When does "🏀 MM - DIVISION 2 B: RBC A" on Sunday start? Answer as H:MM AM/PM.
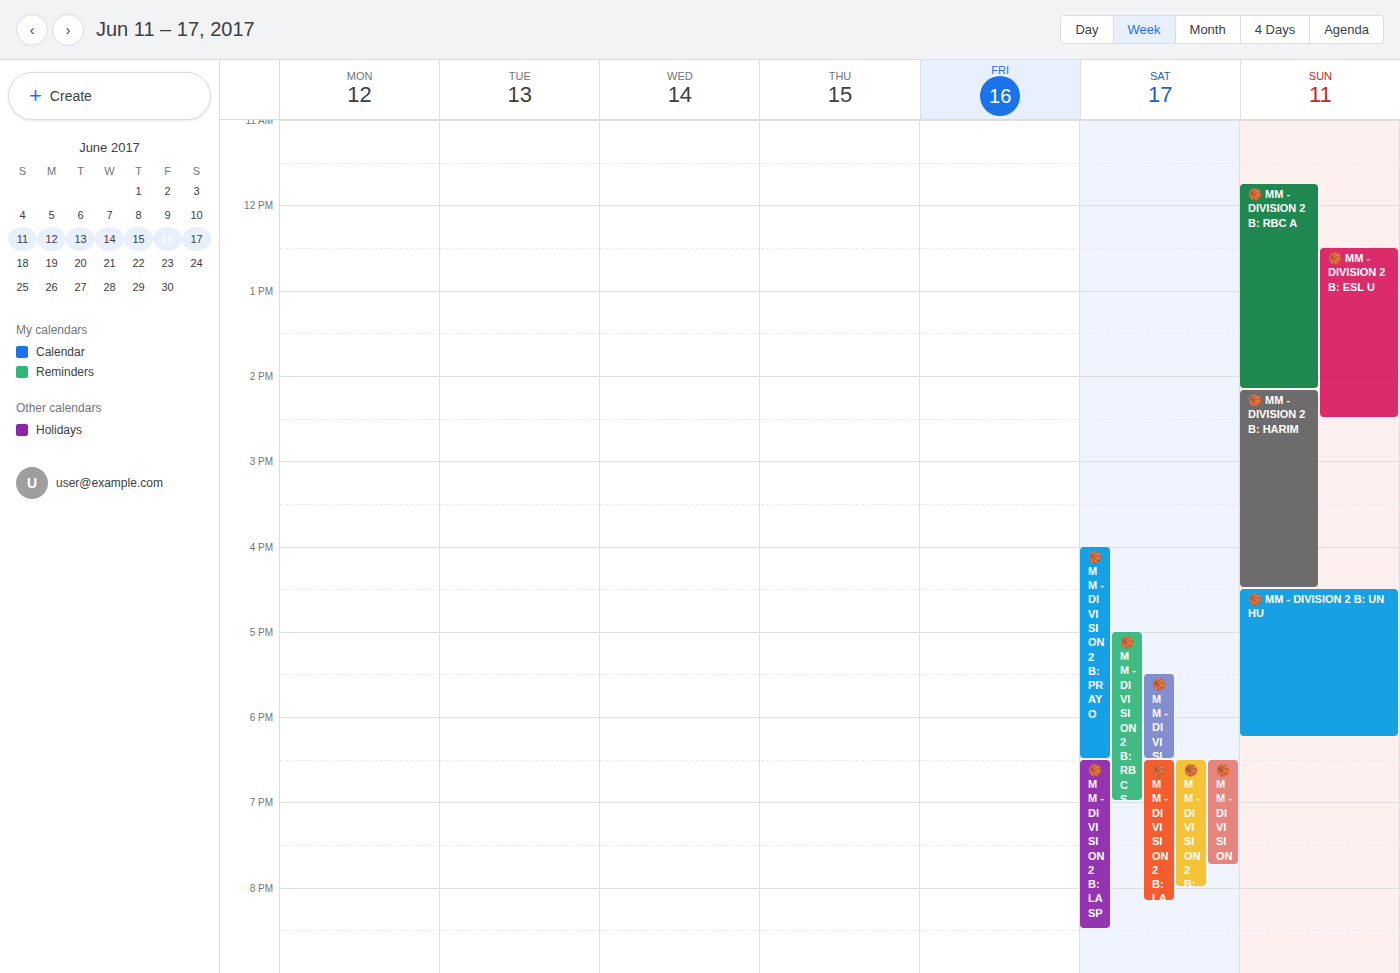
11:45 AM